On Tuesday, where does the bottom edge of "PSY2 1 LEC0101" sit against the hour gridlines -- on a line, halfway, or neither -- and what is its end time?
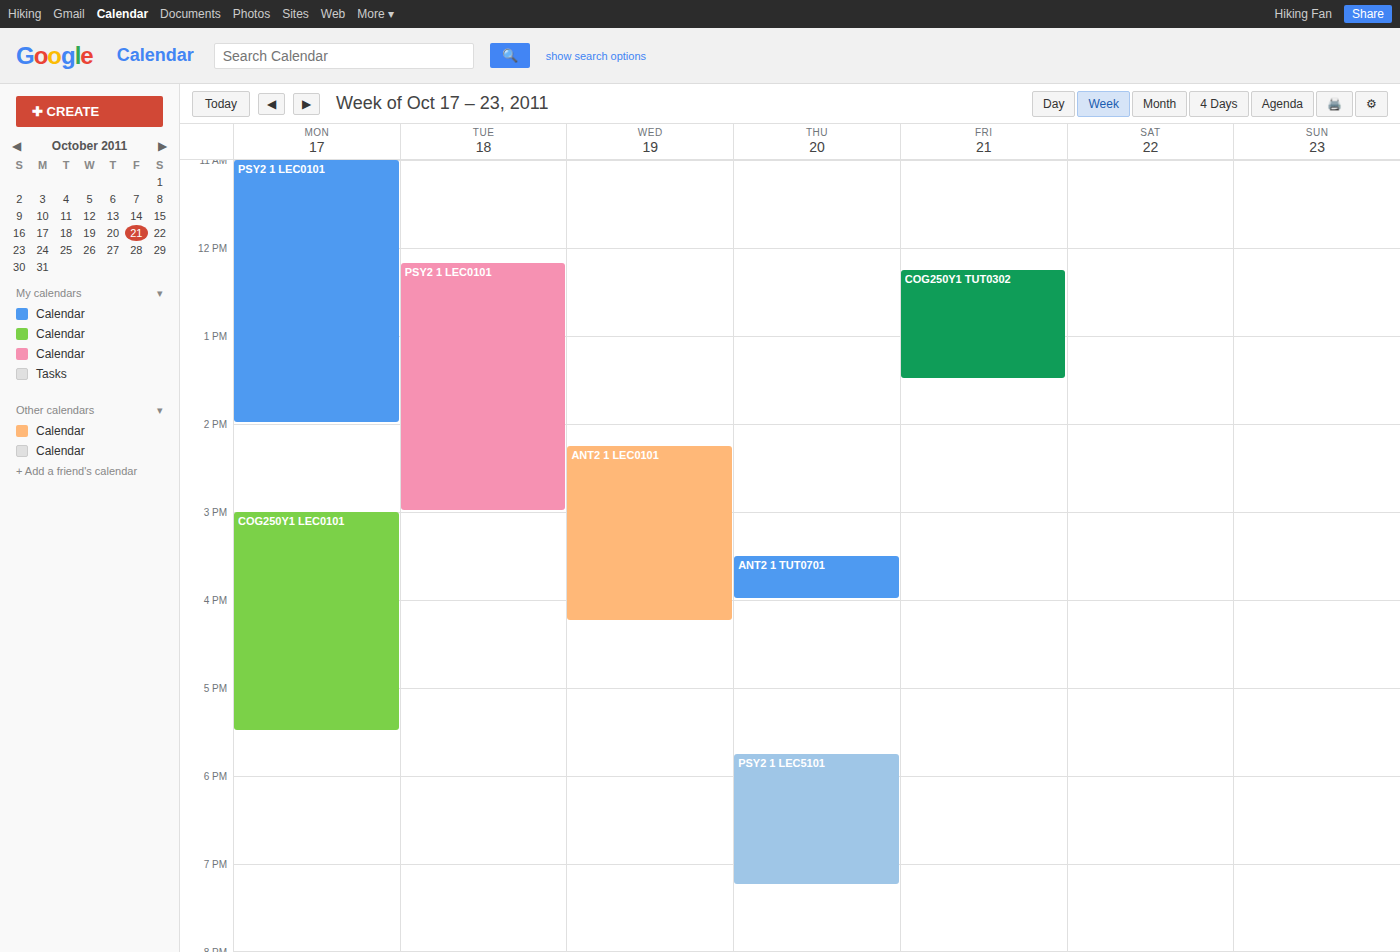
3:00 PM -- exactly on the 3 PM line.